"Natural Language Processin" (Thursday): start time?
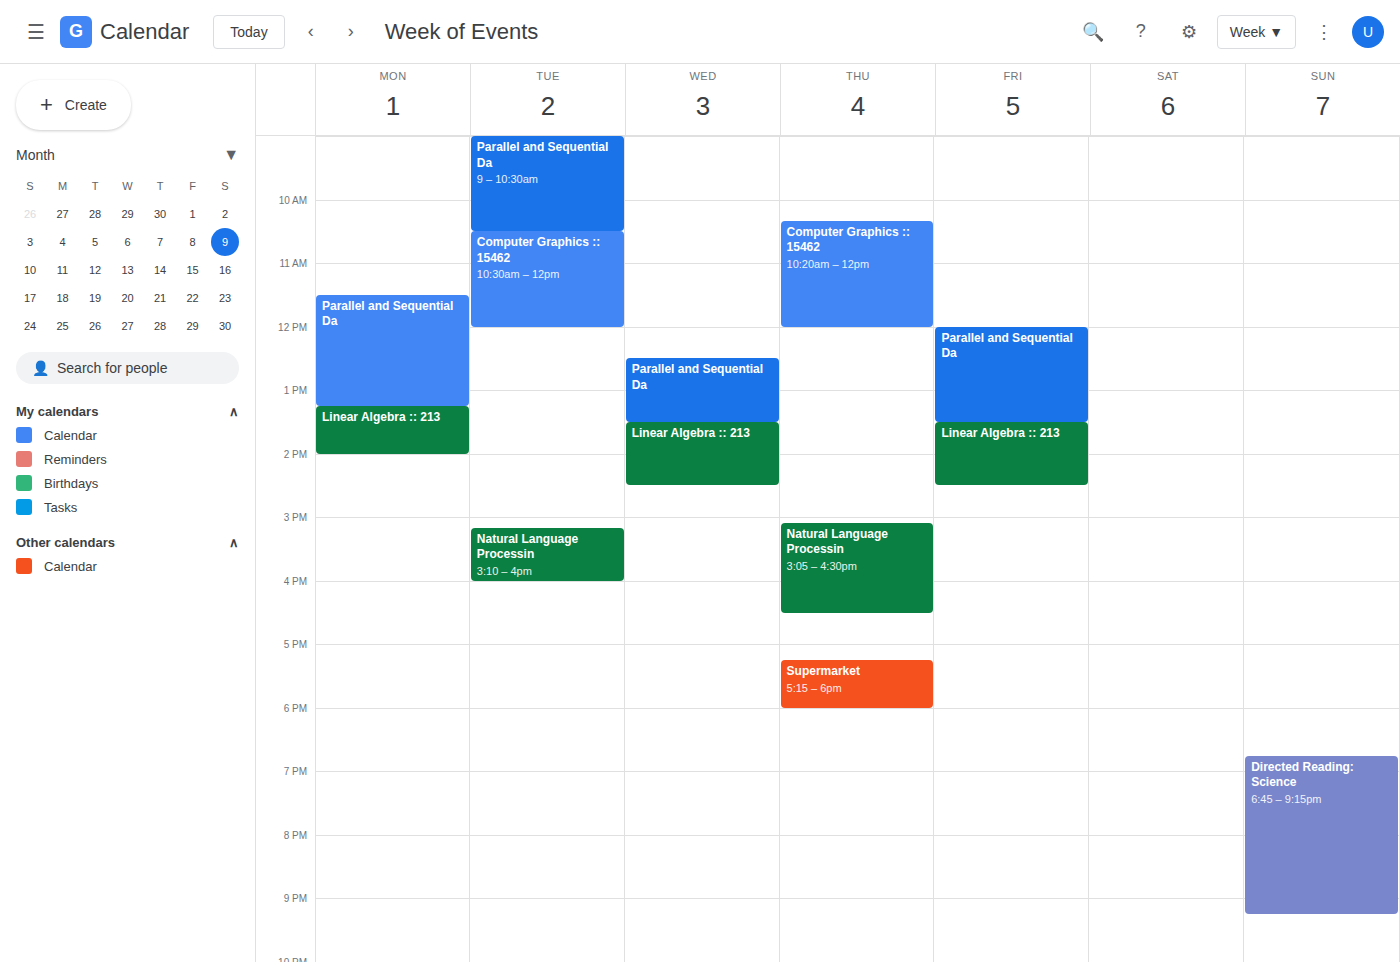
15:05